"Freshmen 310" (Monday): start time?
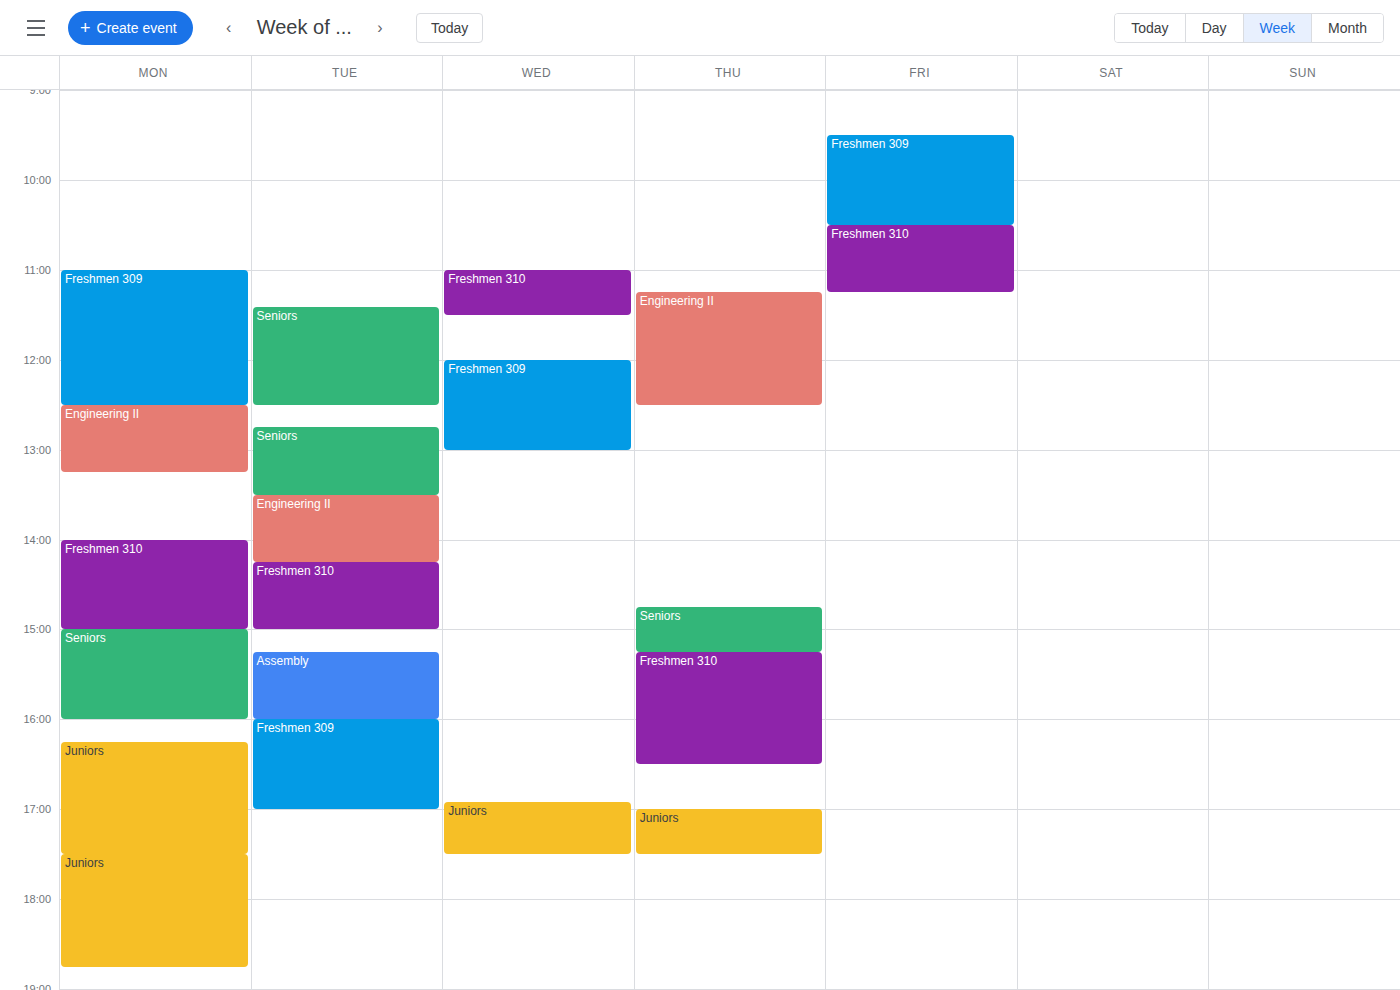
2:00 PM